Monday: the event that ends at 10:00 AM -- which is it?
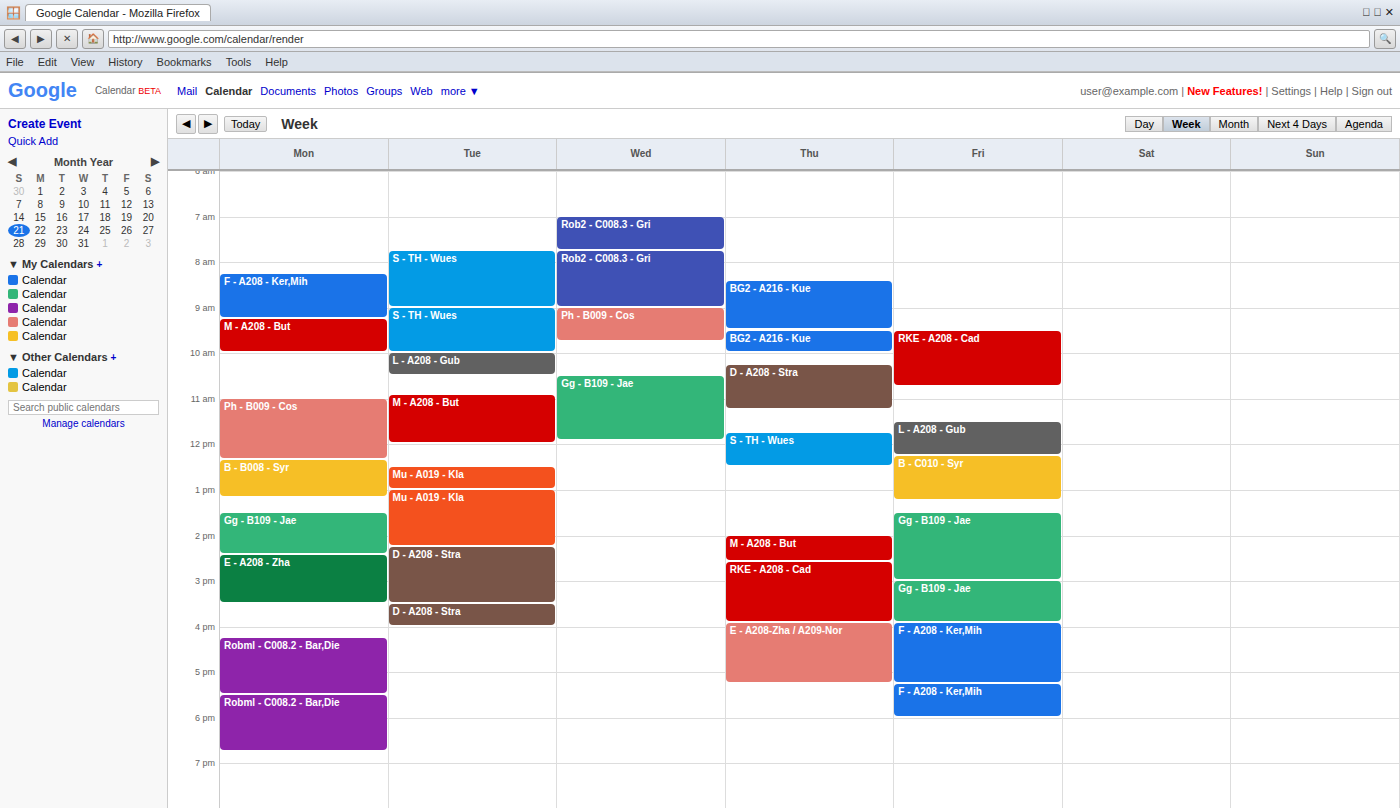
"M - A208 - But"